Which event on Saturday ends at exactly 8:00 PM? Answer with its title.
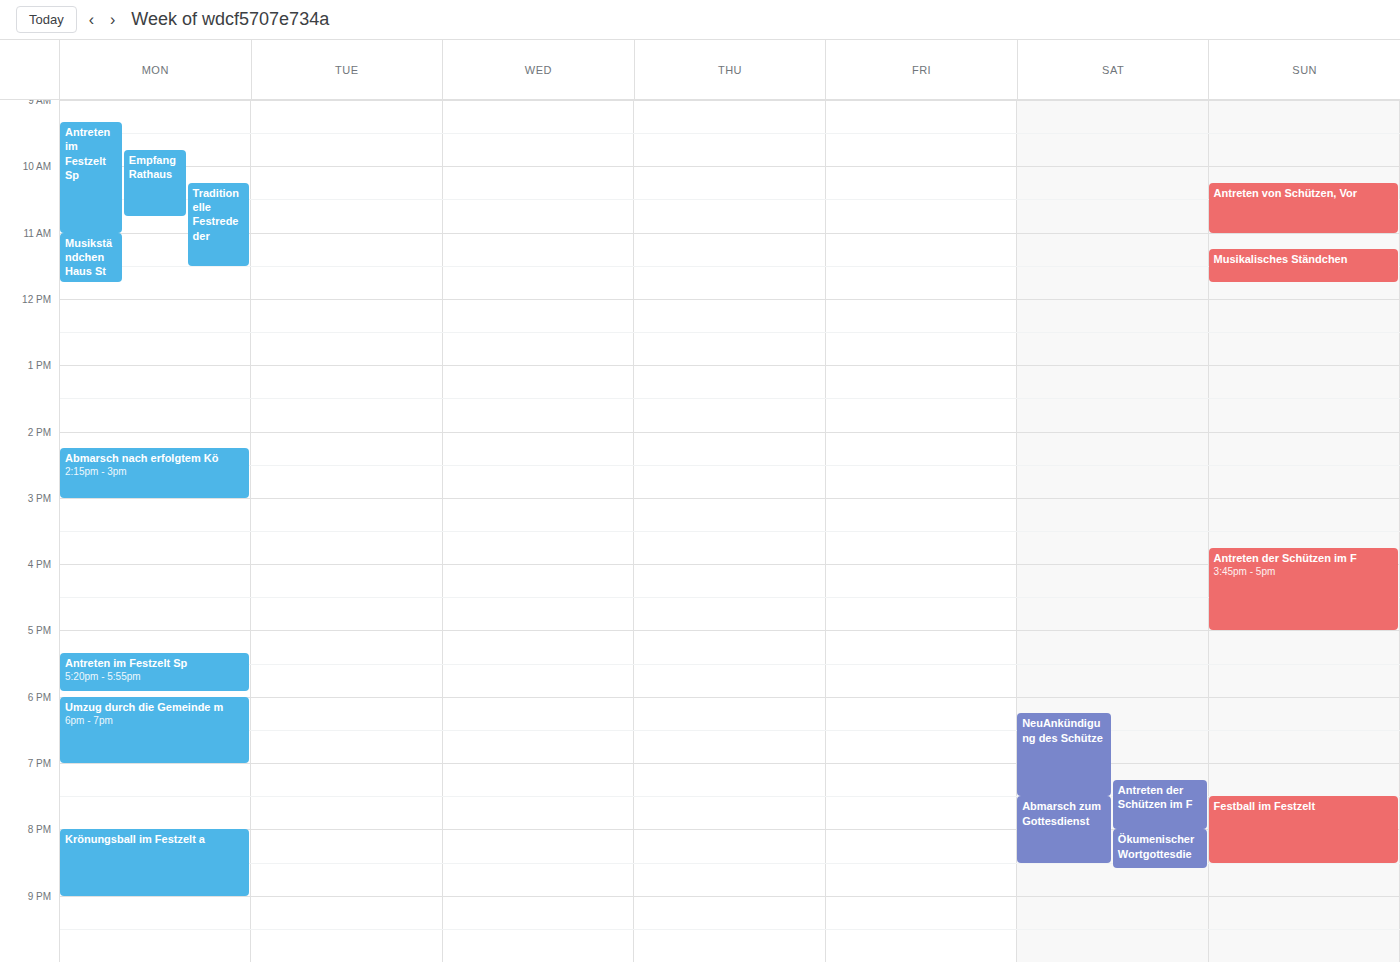
"Antreten der Schützen im F"